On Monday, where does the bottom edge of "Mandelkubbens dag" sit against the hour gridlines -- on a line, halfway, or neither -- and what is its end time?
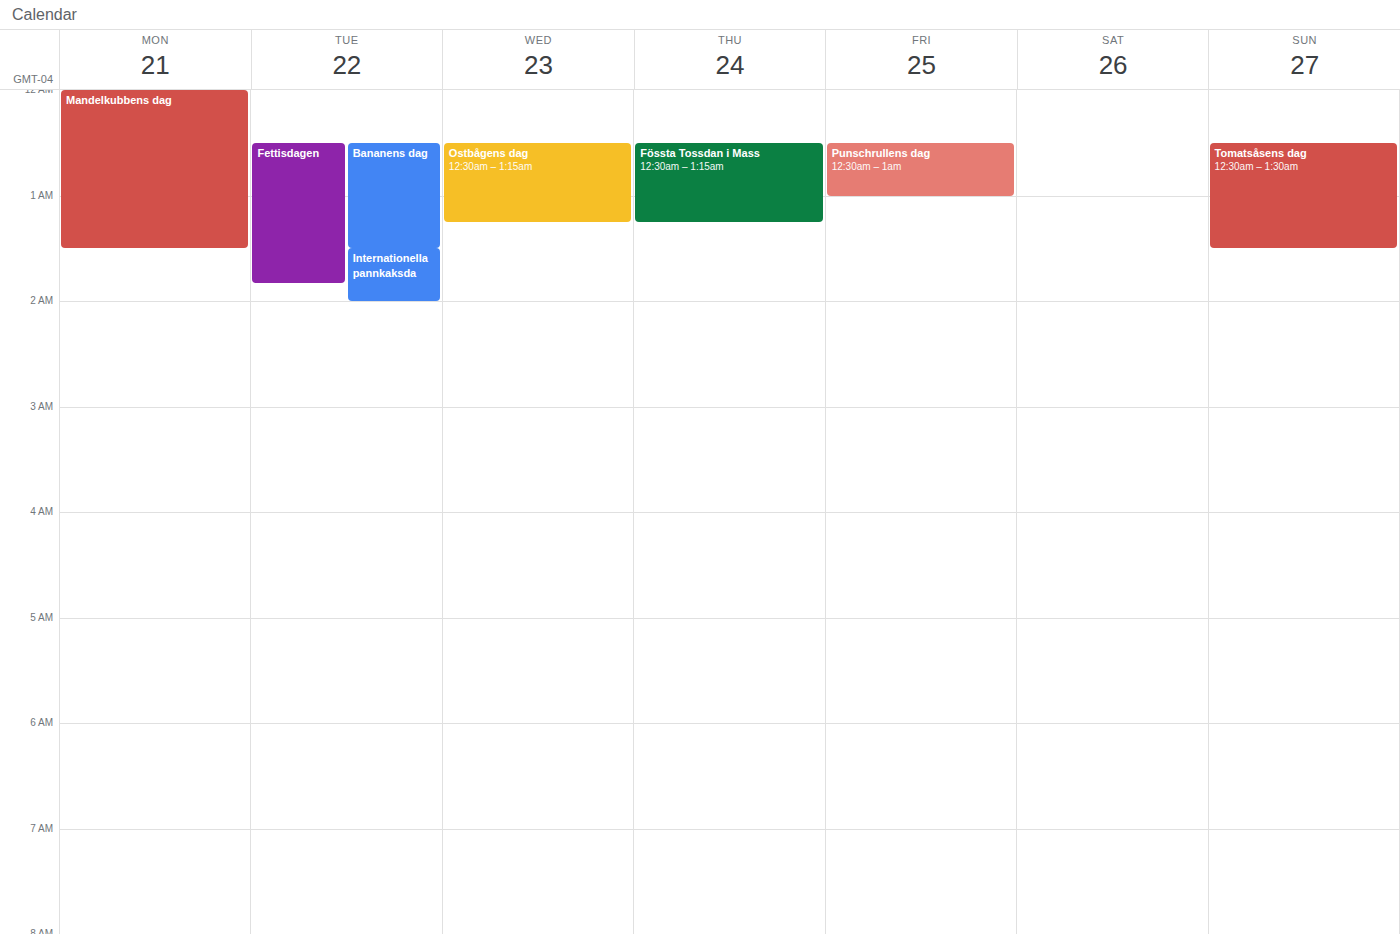
1:30 AM -- halfway between the 1 AM and 2 AM lines.